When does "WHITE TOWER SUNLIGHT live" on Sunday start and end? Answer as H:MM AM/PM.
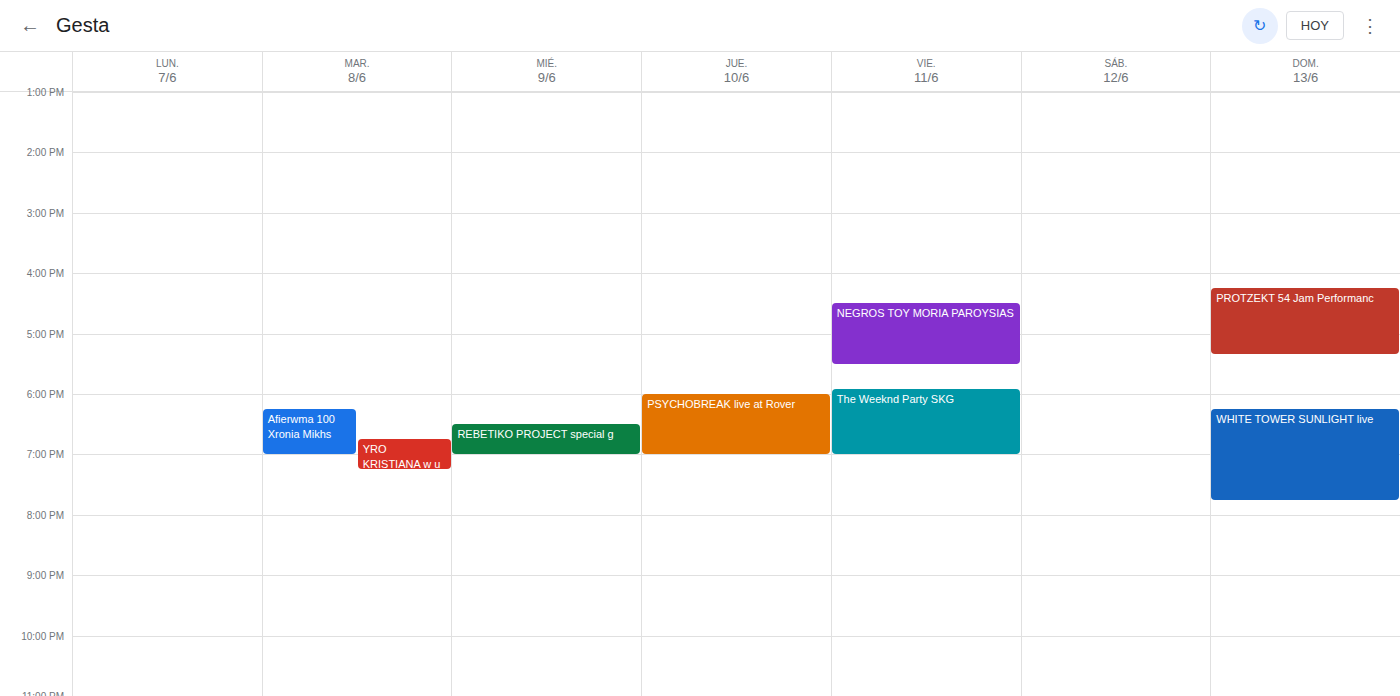
6:15 PM to 7:45 PM